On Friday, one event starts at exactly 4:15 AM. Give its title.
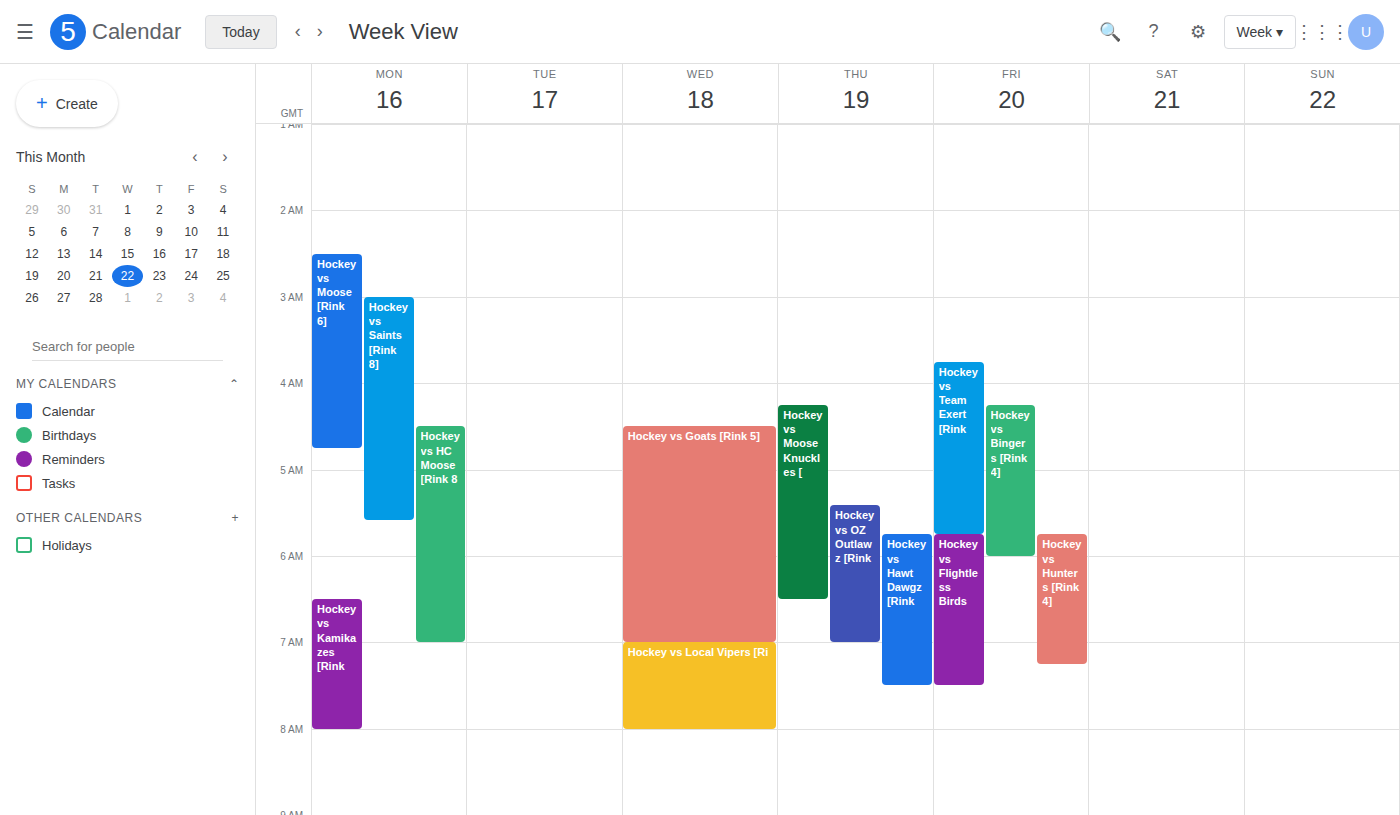
"Hockey vs Bingers [Rink 4]"